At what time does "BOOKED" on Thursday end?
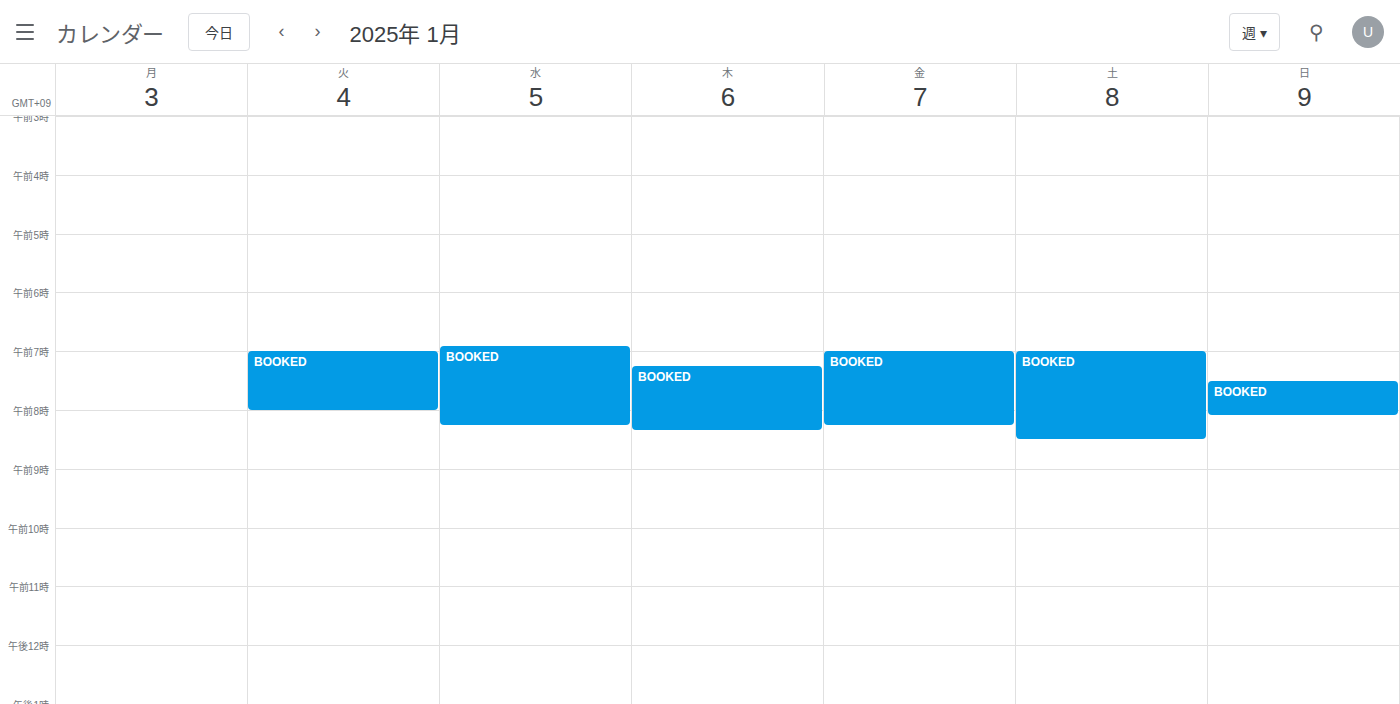
08:20